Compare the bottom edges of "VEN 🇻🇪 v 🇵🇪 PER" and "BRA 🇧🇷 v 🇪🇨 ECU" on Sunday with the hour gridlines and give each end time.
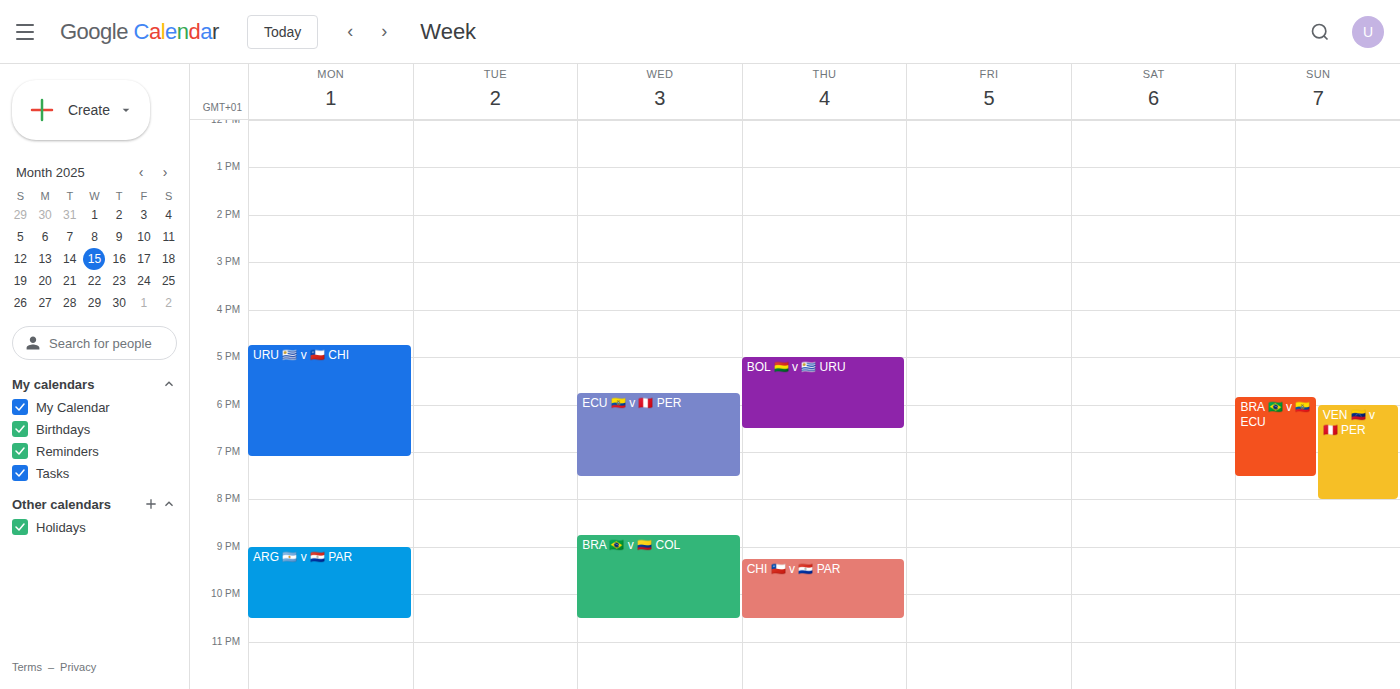
"VEN 🇻🇪 v 🇵🇪 PER": 20:00, exactly on the 20:00 line. "BRA 🇧🇷 v 🇪🇨 ECU": 19:30, halfway between the 19:00 and 20:00 lines.